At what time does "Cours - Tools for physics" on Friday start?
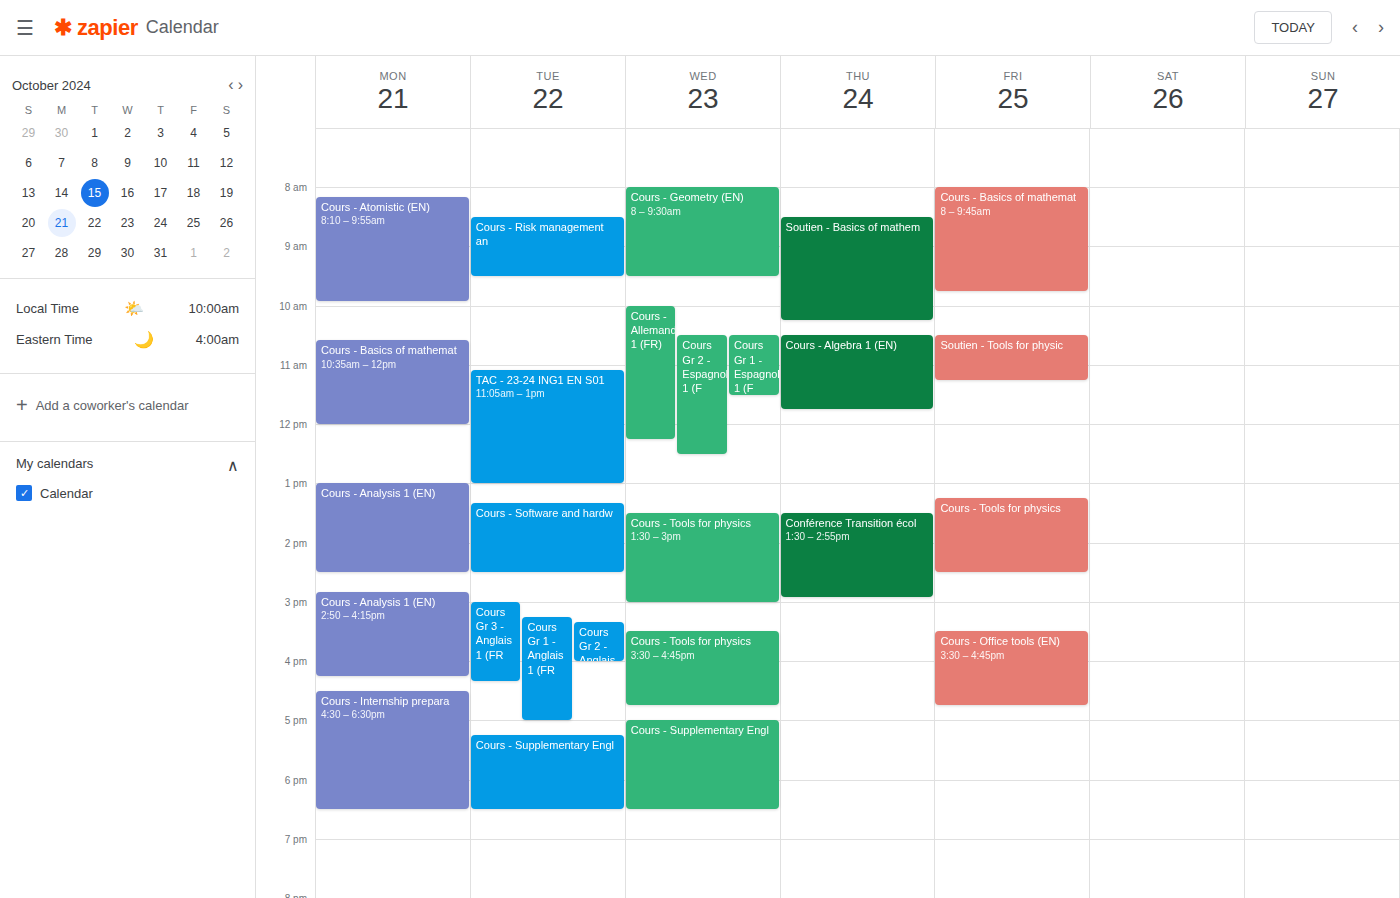
1:15 PM